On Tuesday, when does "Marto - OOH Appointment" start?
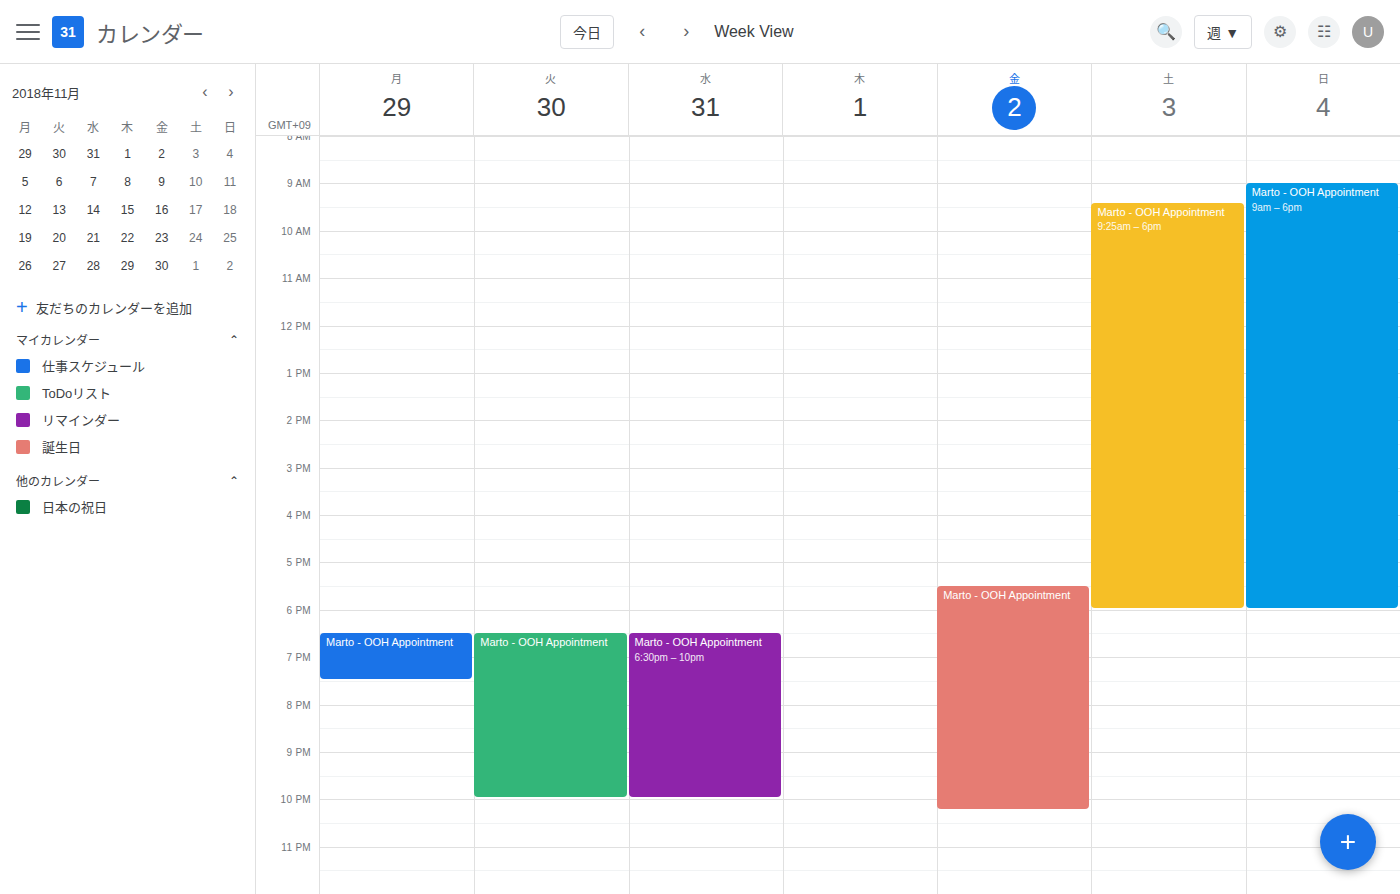
6:30 PM